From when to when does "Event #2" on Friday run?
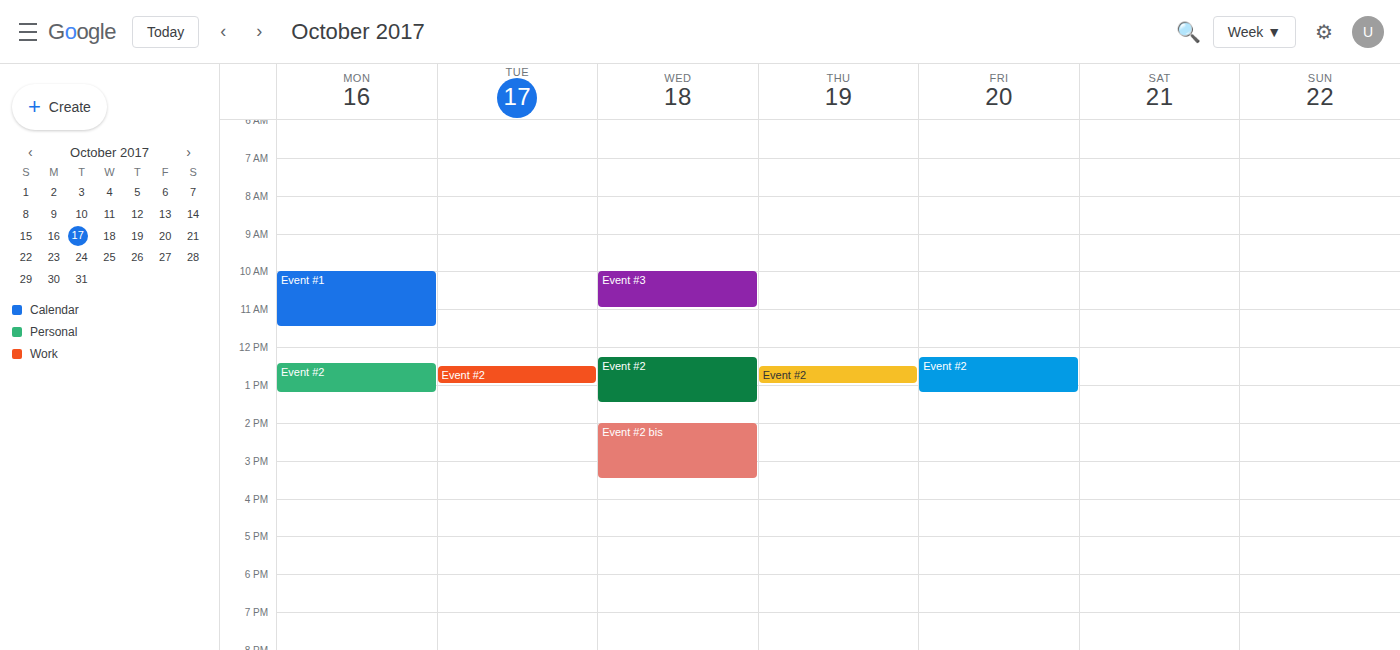
12:15 to 13:15